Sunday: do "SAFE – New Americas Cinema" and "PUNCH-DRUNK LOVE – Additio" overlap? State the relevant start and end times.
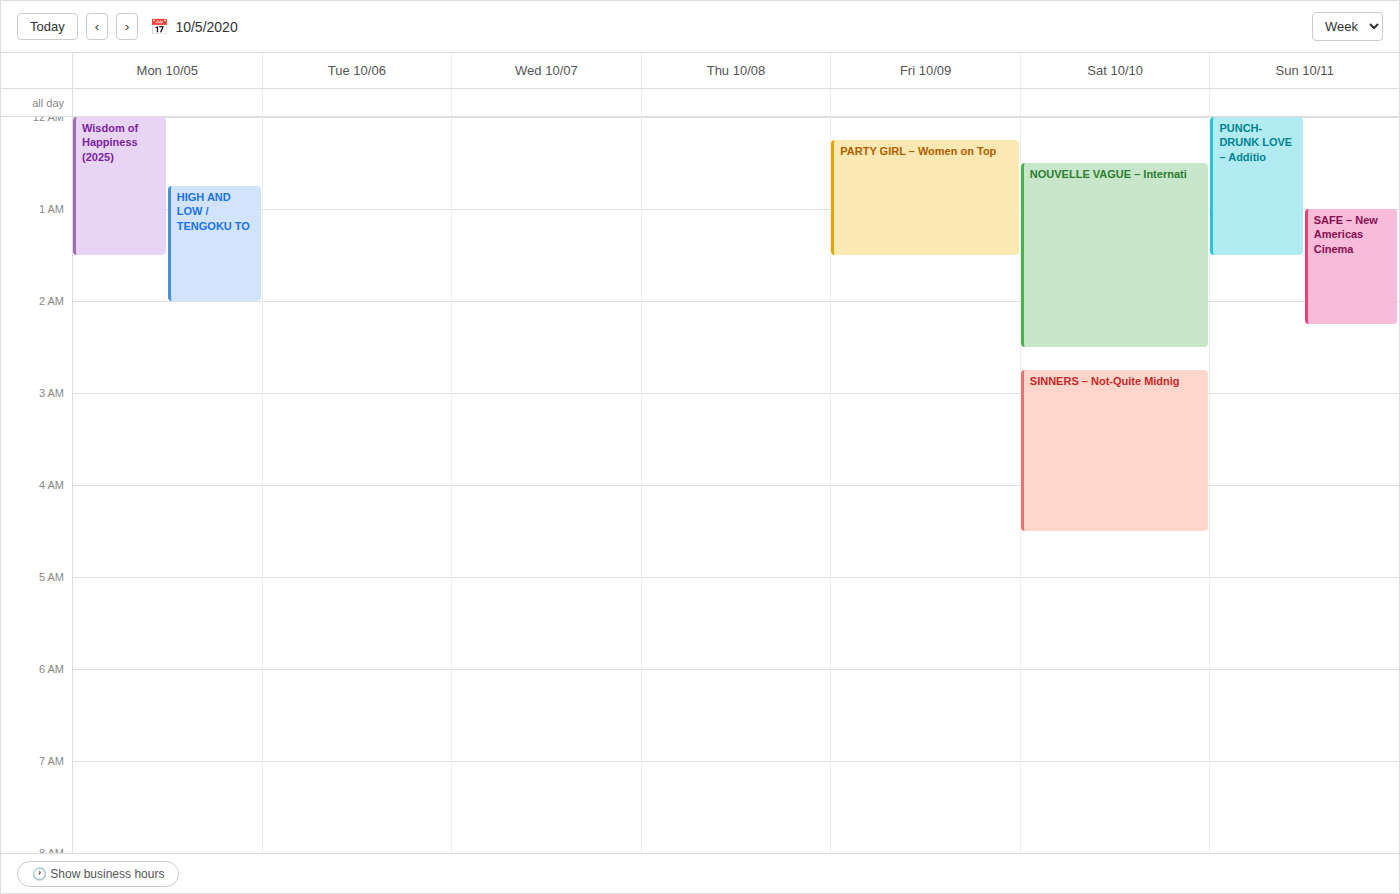
"SAFE – New Americas Cinema" starts at 1:00 AM, before "PUNCH-DRUNK LOVE – Additio" ends at 1:30 AM -- they overlap.